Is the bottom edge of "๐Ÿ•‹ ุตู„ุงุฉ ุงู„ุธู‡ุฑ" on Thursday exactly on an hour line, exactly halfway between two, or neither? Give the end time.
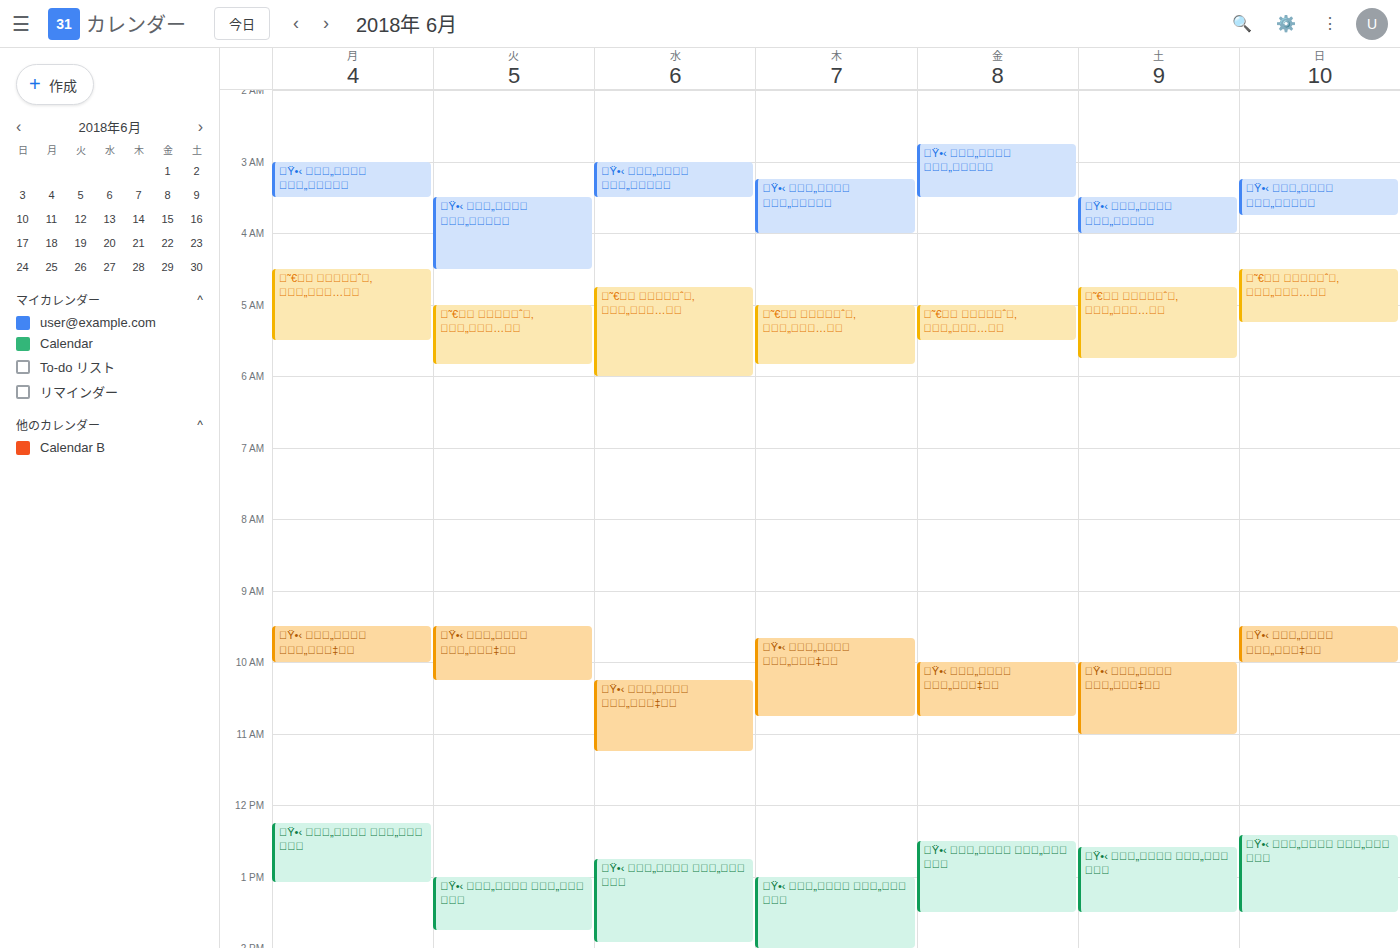
10:45 AM -- neither: three quarters of the way from the 10 AM line to the 11 AM line.